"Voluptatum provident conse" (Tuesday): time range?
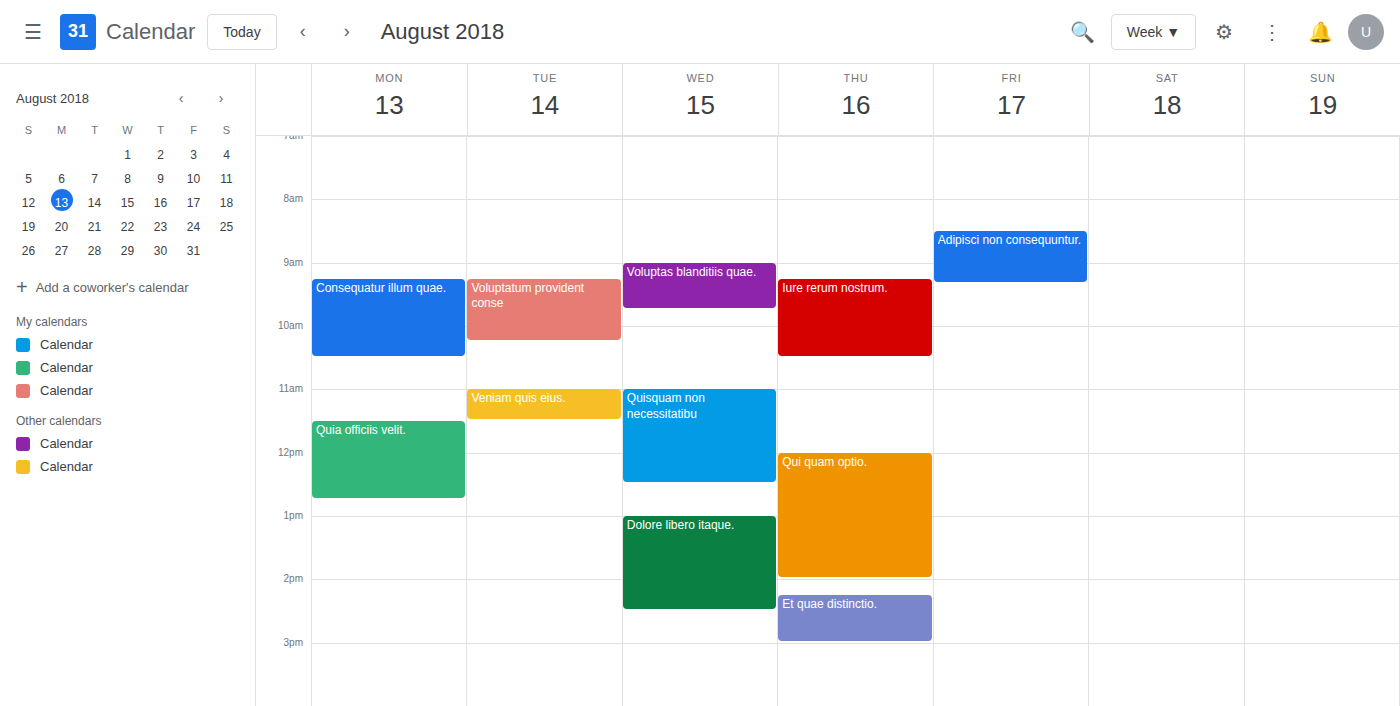
9:15 AM to 10:15 AM